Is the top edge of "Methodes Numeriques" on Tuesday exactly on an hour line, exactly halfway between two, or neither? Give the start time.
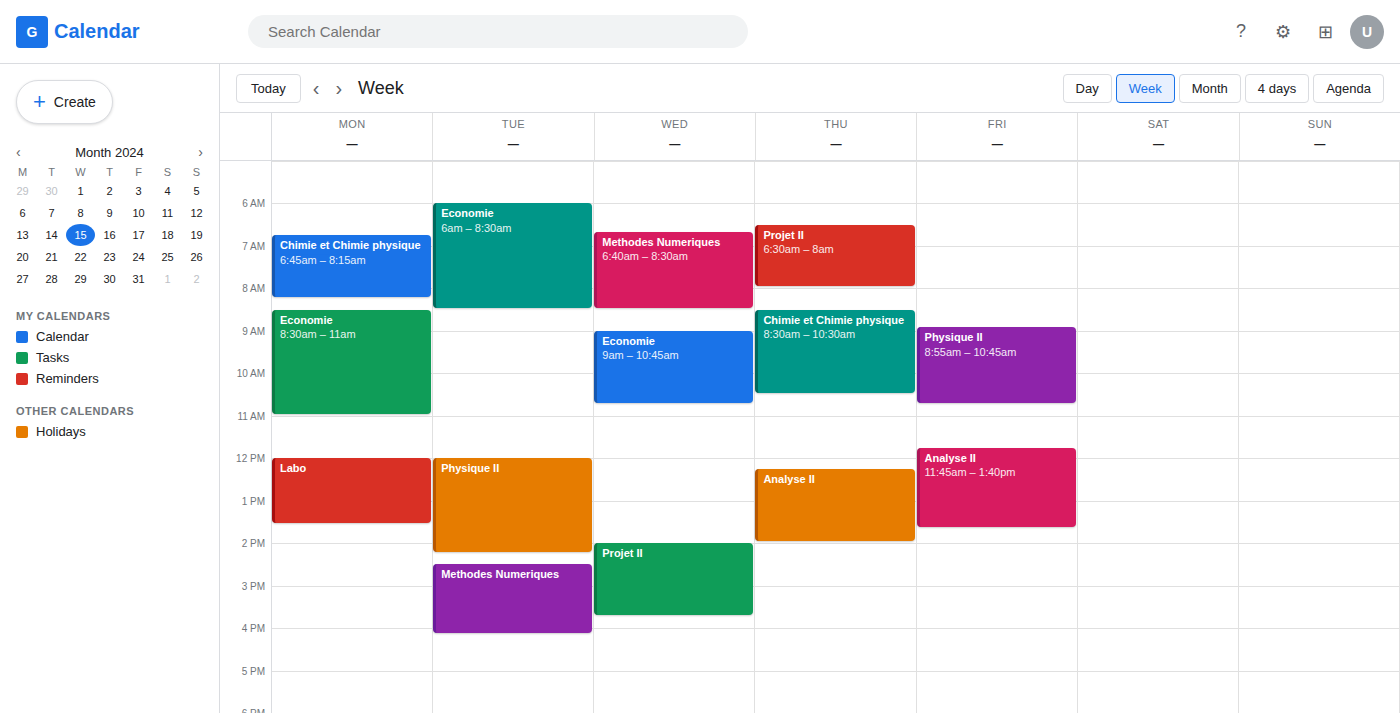
2:30 PM -- halfway between the 2 PM and 3 PM lines.